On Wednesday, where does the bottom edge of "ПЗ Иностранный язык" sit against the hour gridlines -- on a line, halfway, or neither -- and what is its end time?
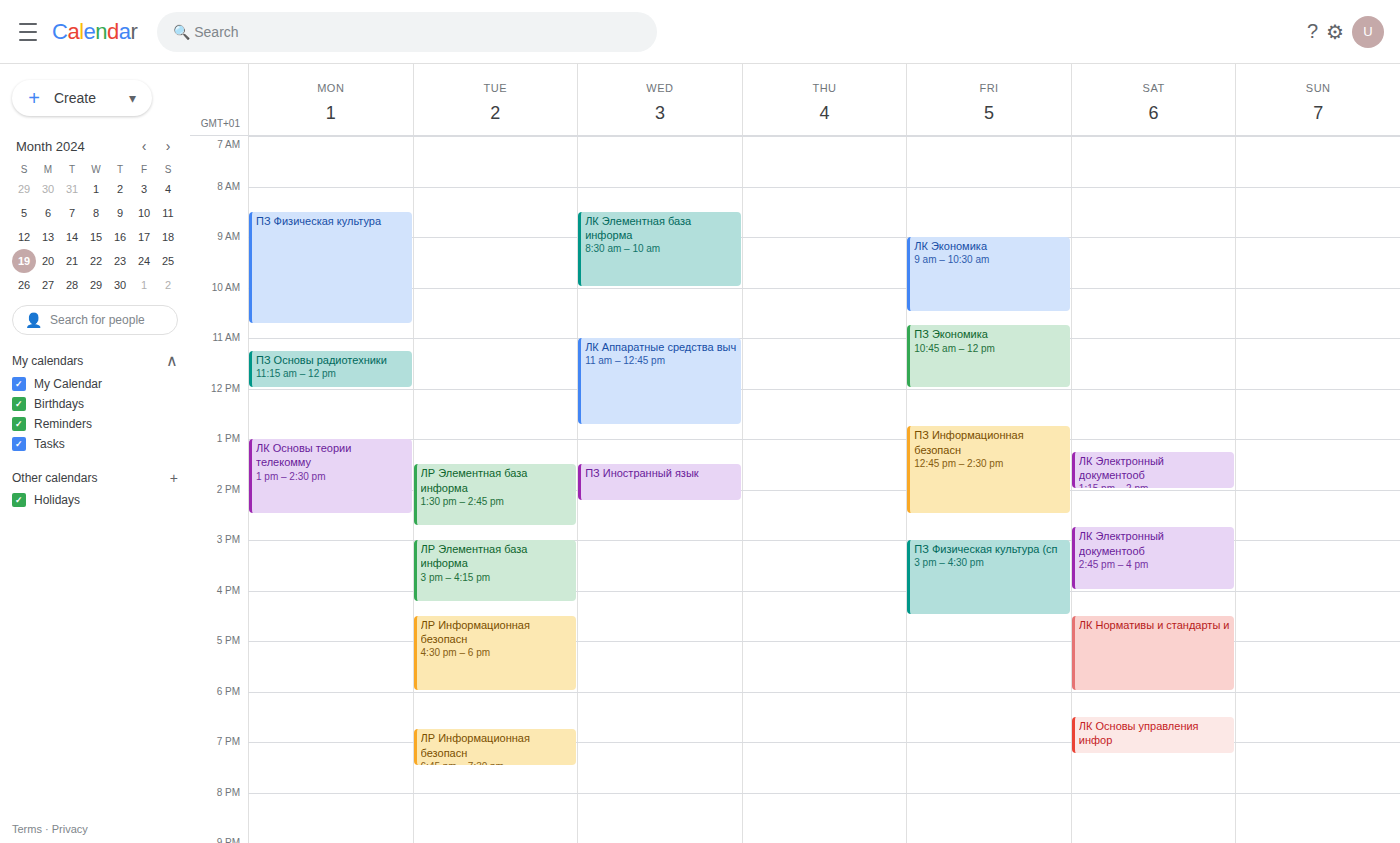
2:15 PM -- neither: a quarter of the way from the 2 PM line to the 3 PM line.